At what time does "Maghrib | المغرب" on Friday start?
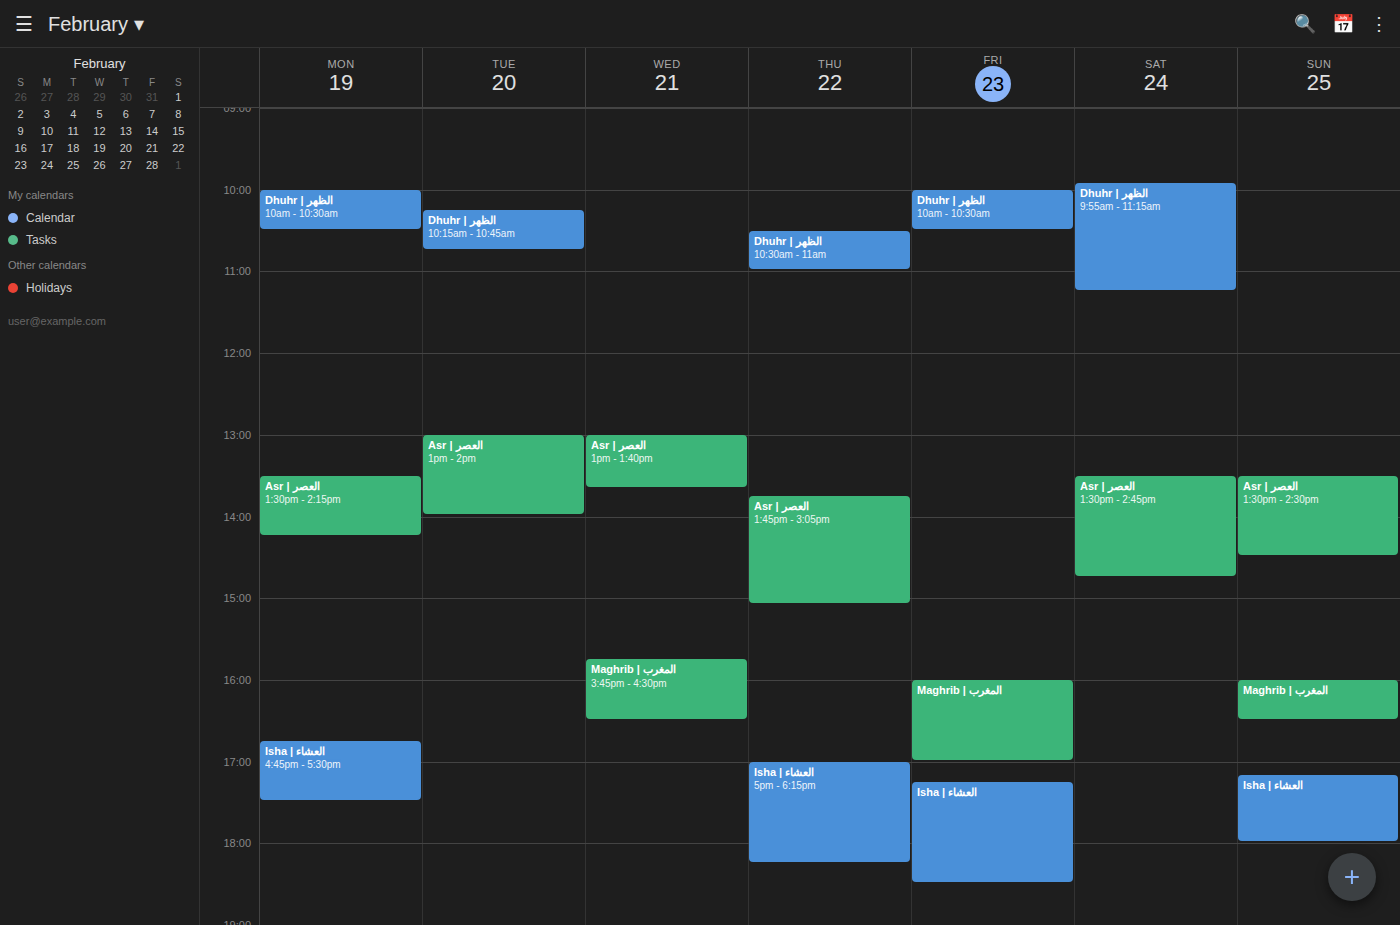
4:00 PM